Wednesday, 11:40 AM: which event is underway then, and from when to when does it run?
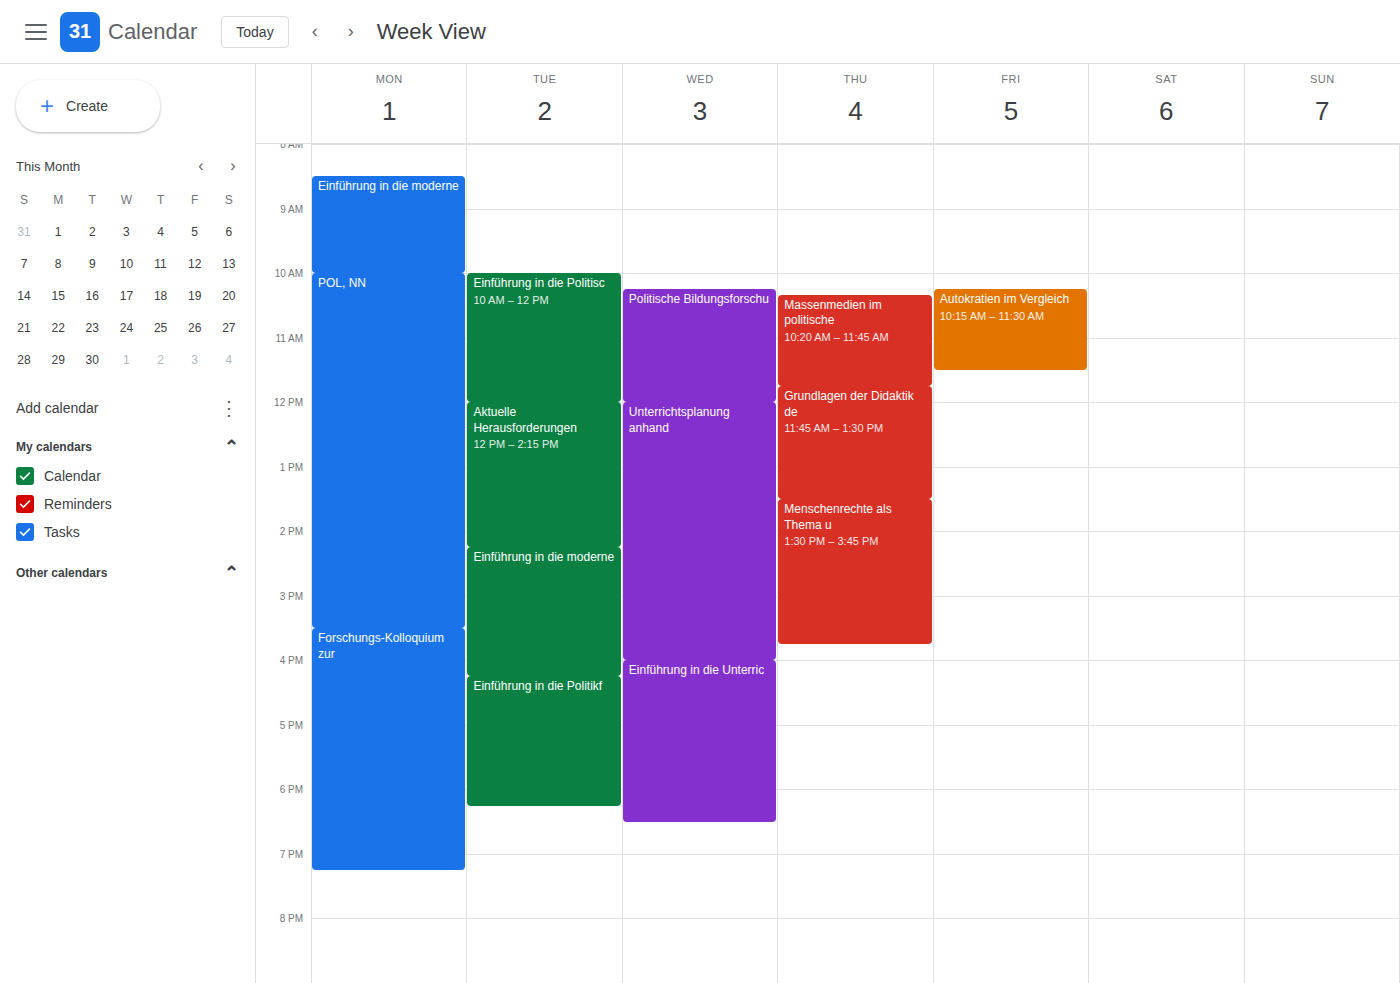
"Politische Bildungsforschu", 10:15 AM to 12:00 PM